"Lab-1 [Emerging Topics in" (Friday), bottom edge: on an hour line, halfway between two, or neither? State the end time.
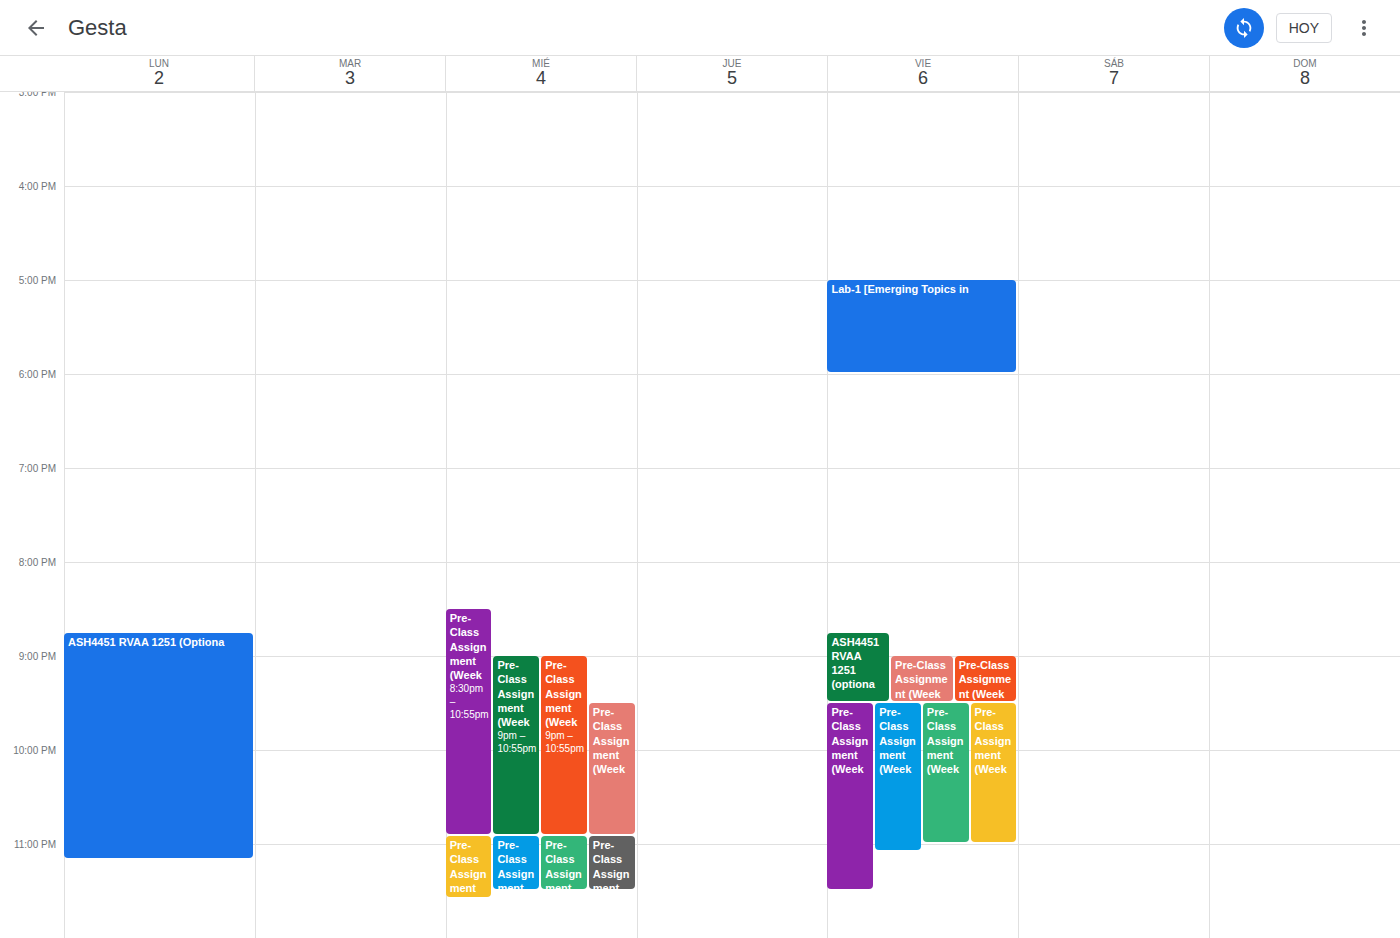
6:00 PM -- exactly on the 6 PM line.